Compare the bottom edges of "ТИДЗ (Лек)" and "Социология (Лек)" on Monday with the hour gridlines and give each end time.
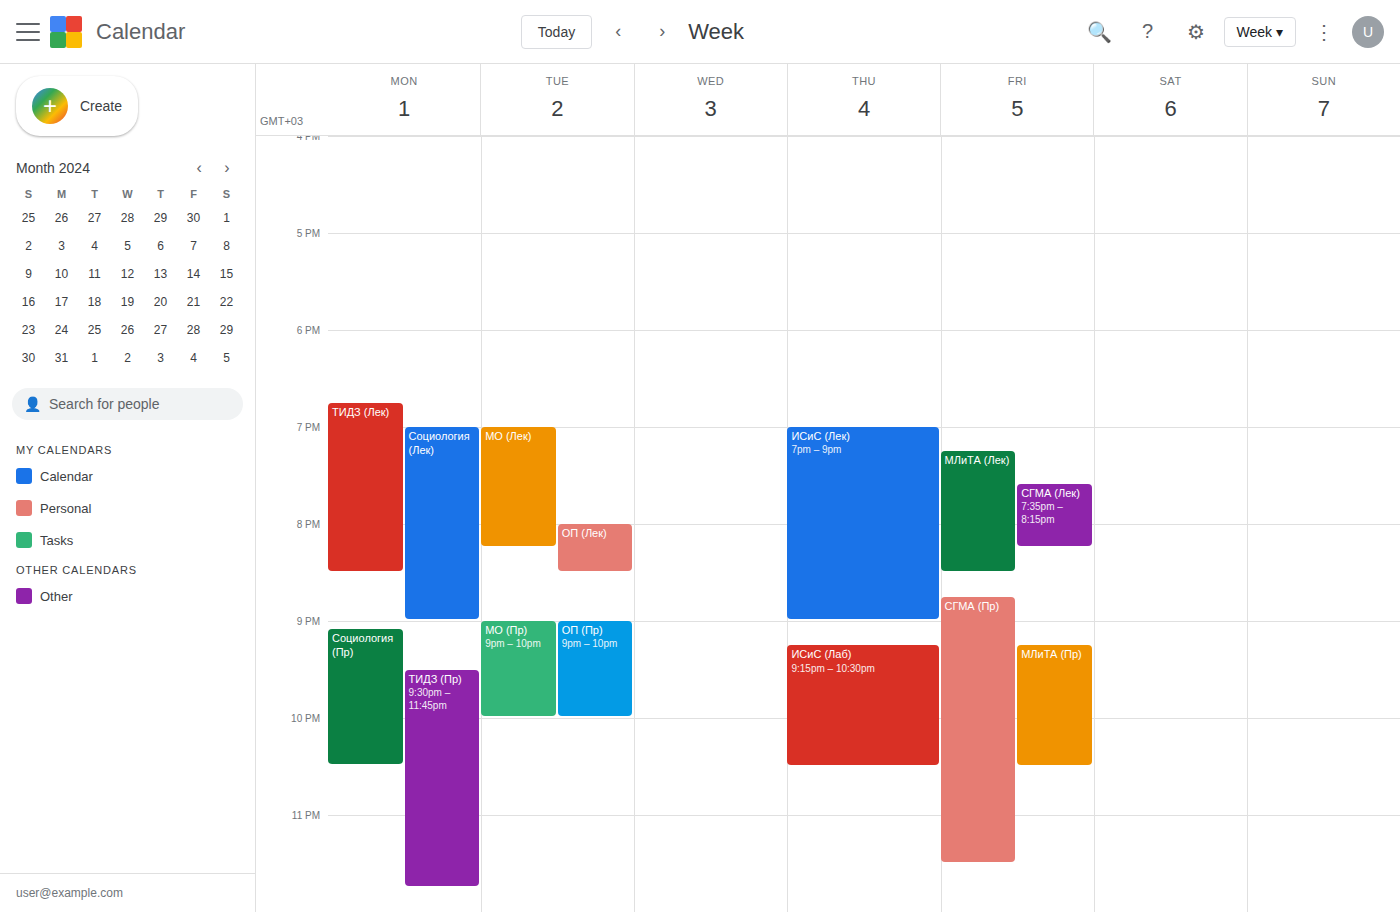
"ТИДЗ (Лек)": 8:30 PM, halfway between the 8 PM and 9 PM lines. "Социология (Лек)": 9:00 PM, exactly on the 9 PM line.